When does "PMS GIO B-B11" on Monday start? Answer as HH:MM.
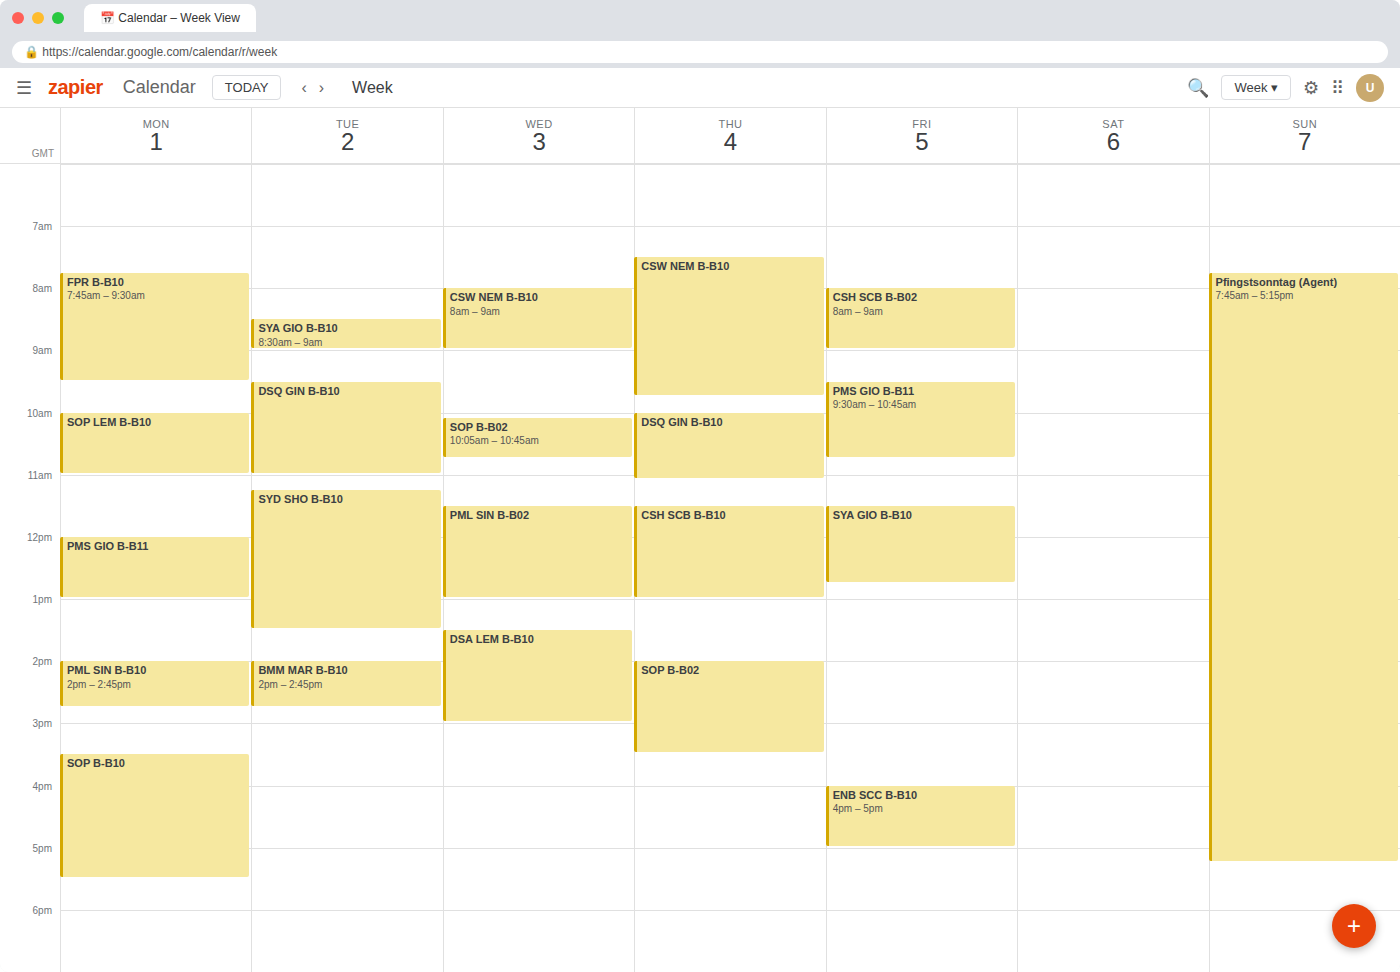
12:00